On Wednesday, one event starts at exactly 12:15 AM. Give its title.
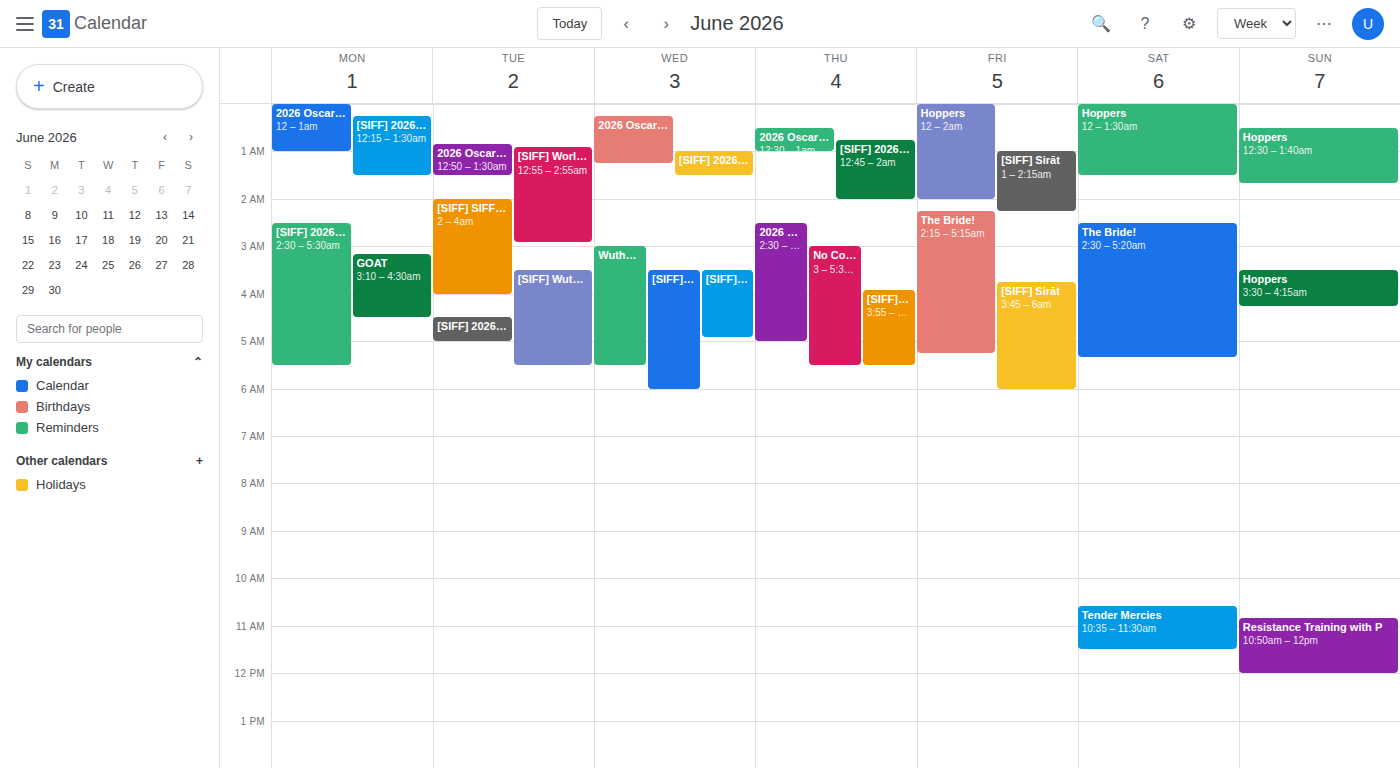
"2026 Oscar Nominated Short"